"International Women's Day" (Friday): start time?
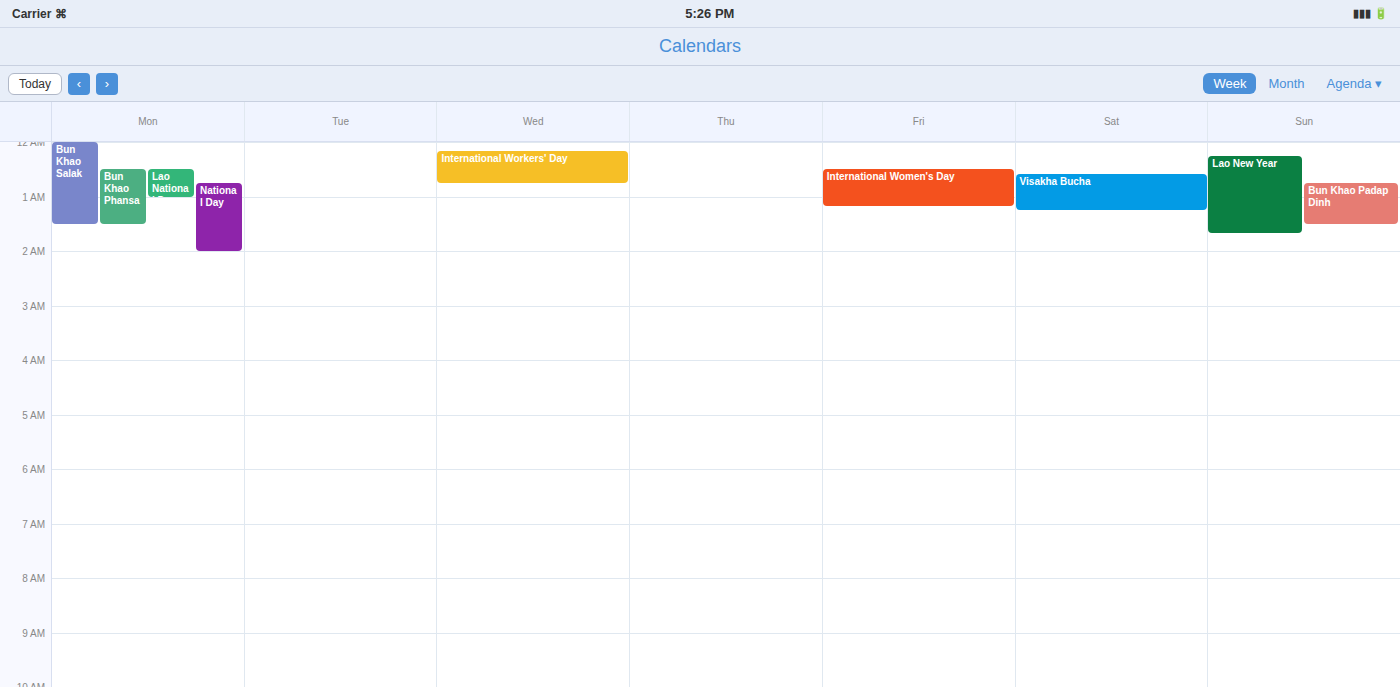
12:30 AM